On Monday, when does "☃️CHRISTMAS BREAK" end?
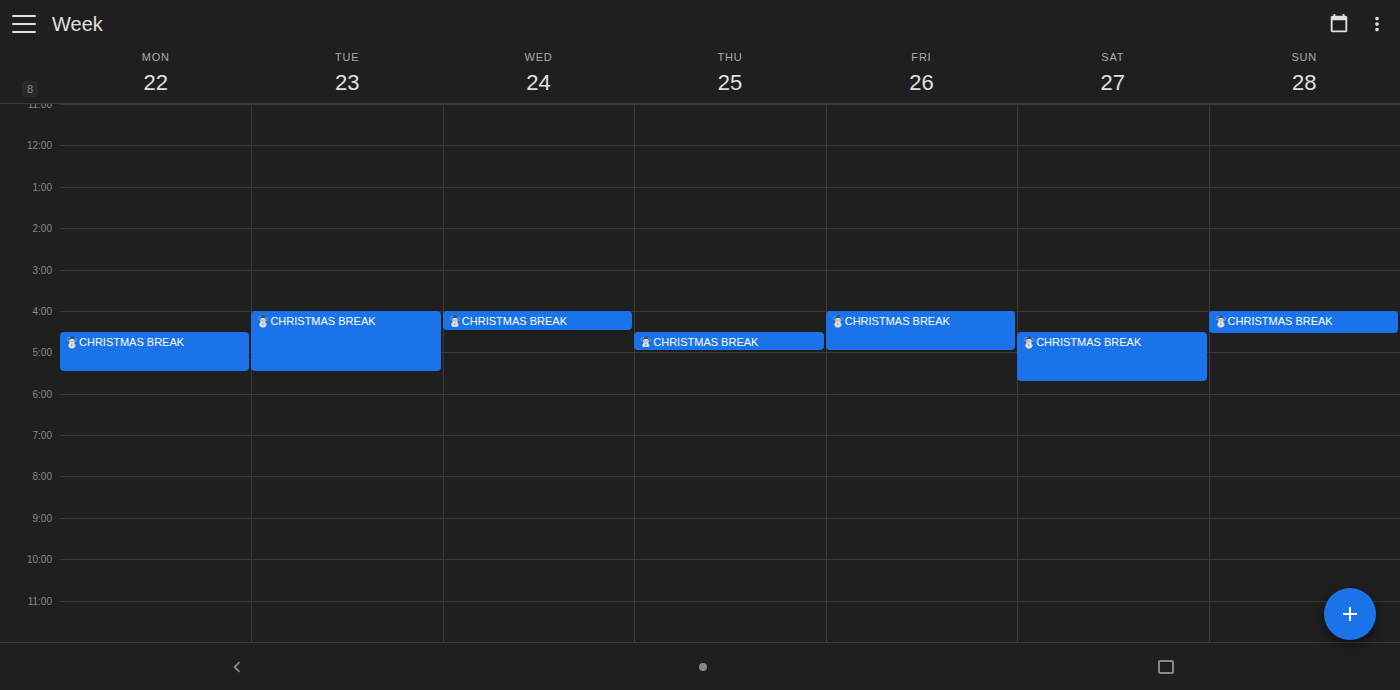
5:30 PM